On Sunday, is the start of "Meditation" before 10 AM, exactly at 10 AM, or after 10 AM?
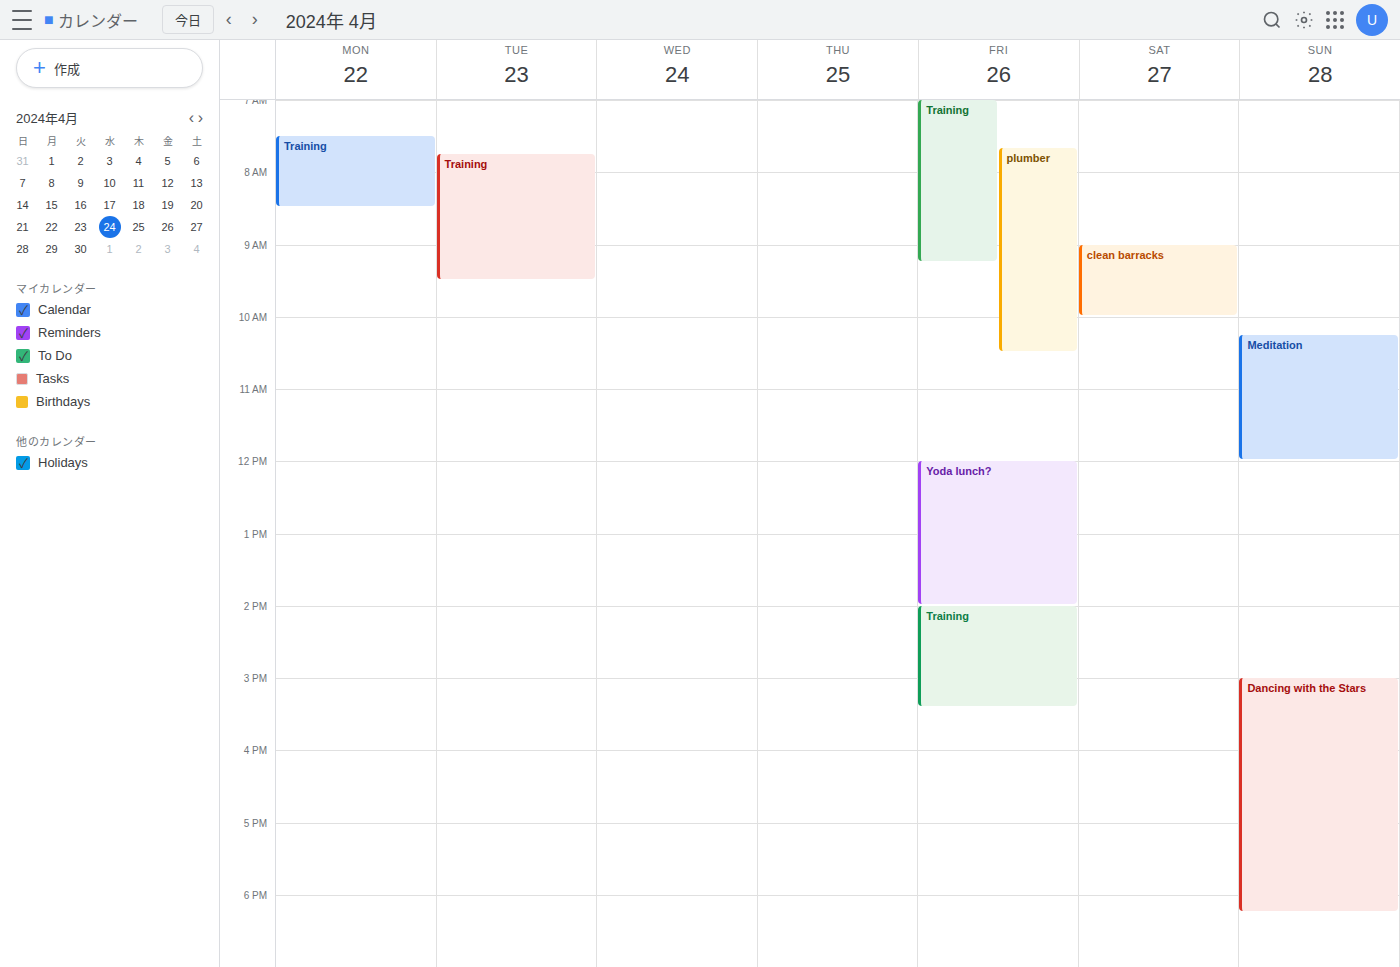
10:15 AM -- after 10 AM, 15 minutes below the 10 AM line.